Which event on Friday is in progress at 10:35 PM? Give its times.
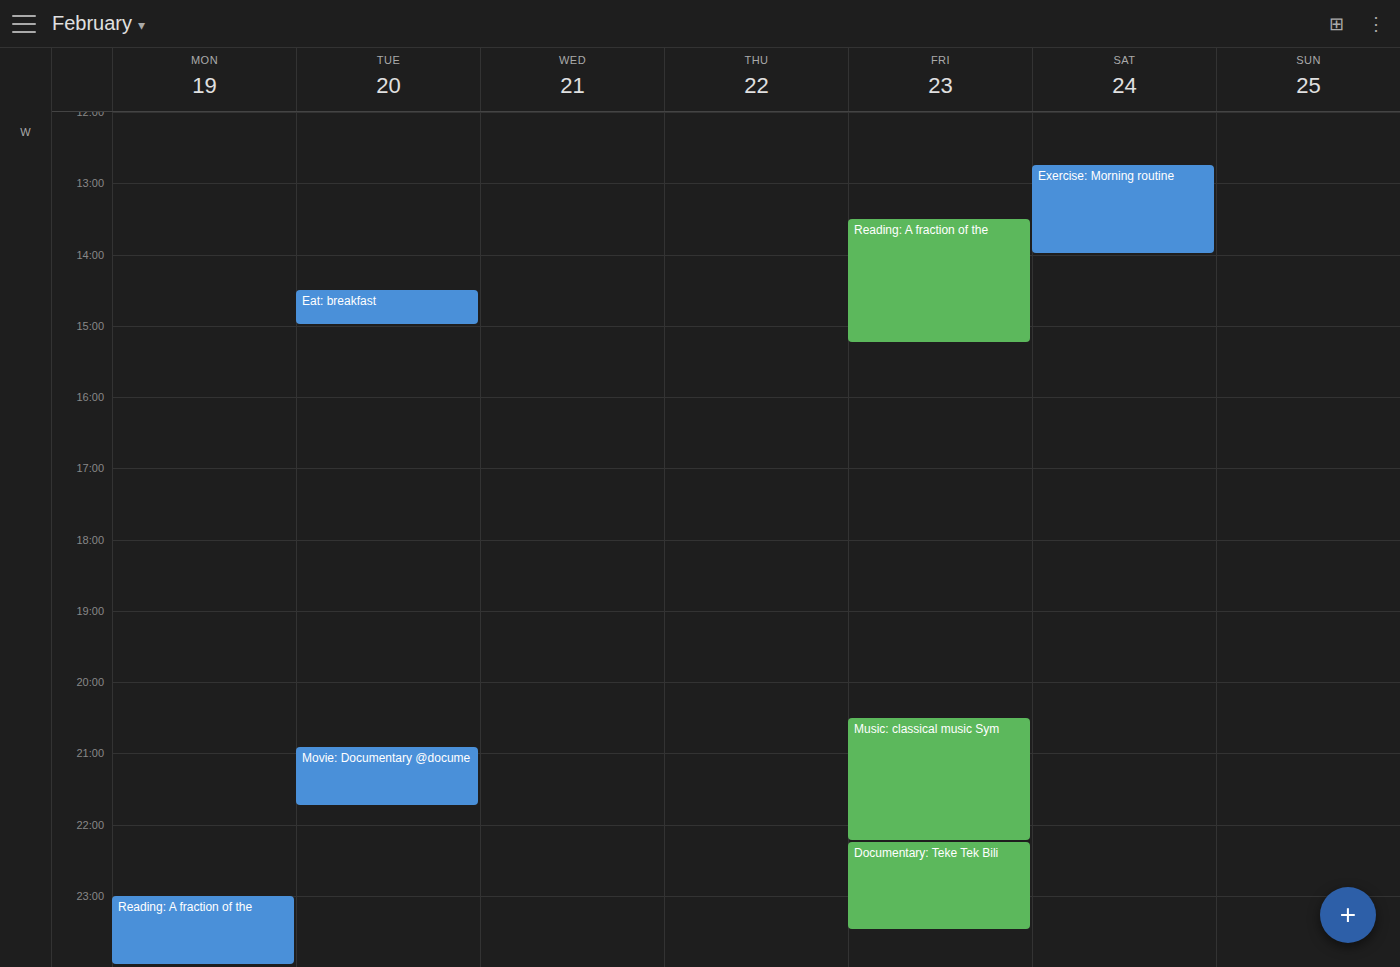
"Documentary: Teke Tek Bili", 10:15 PM to 11:30 PM